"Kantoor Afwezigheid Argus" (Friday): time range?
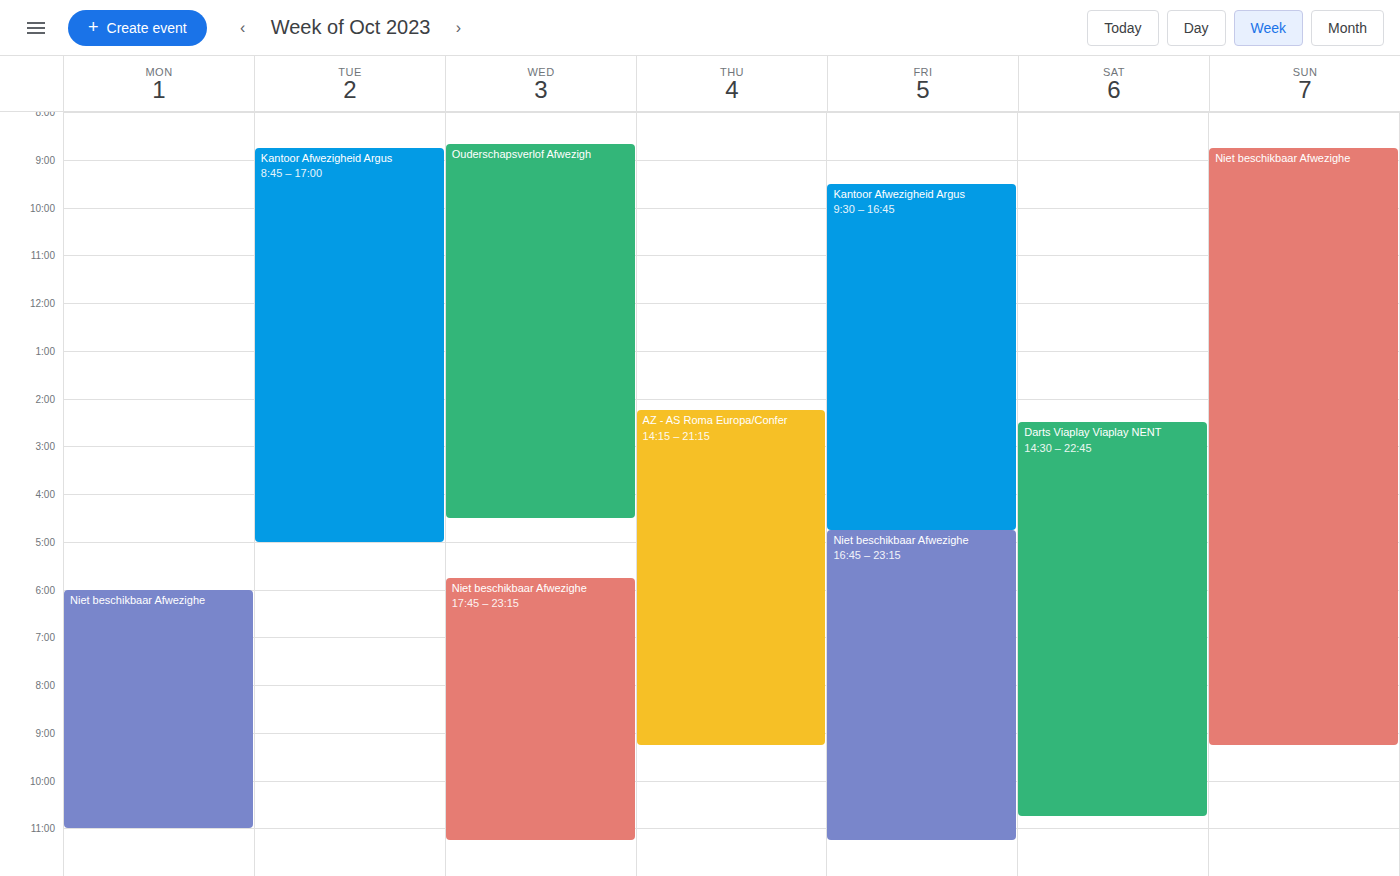
9:30 AM to 4:45 PM